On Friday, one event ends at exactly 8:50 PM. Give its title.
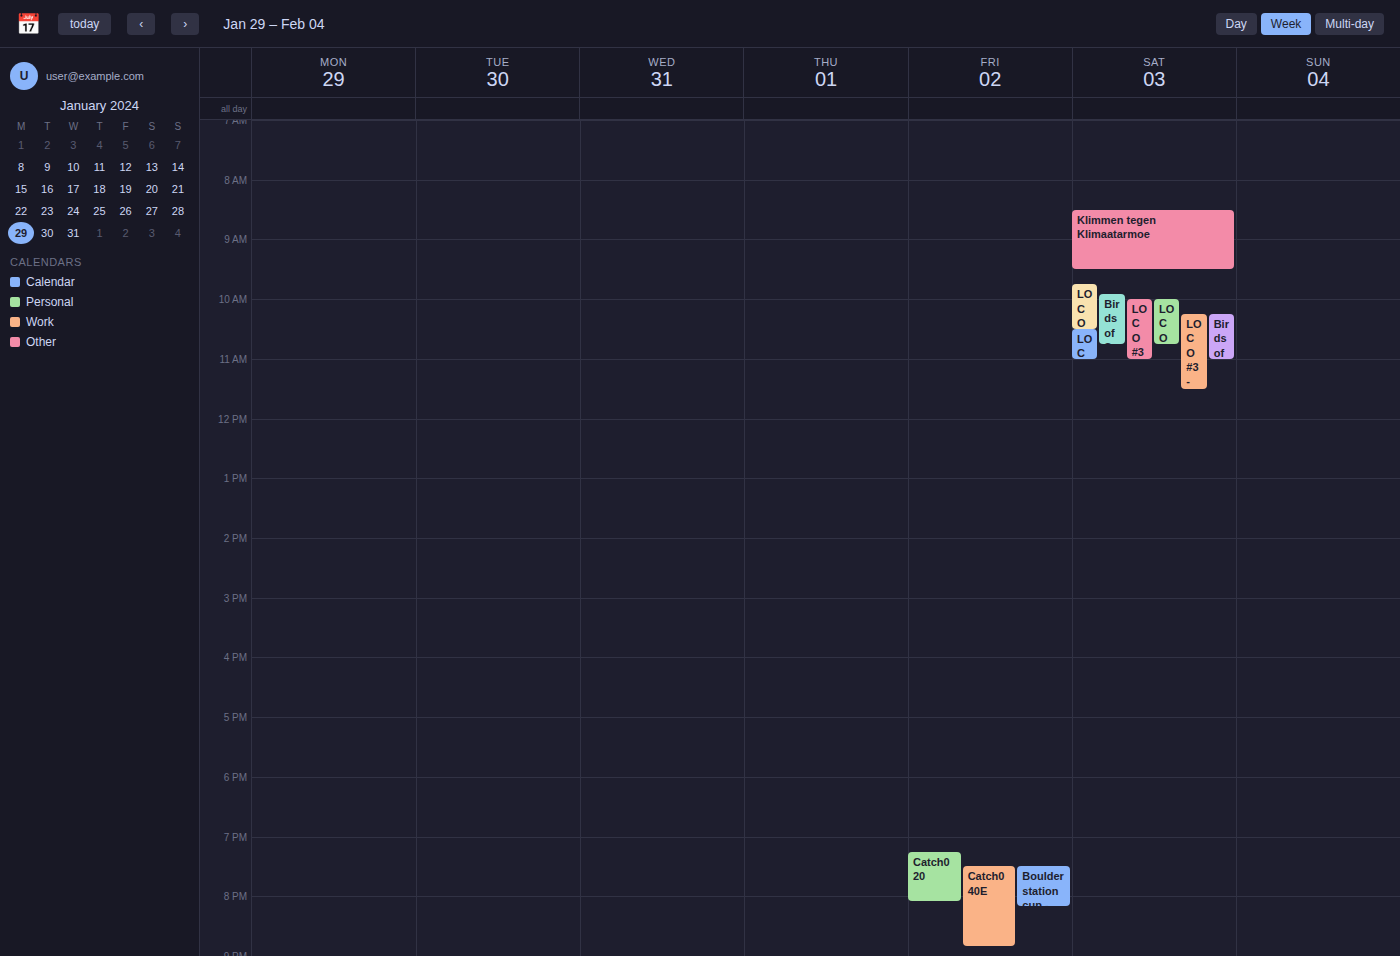
"Catch040E"